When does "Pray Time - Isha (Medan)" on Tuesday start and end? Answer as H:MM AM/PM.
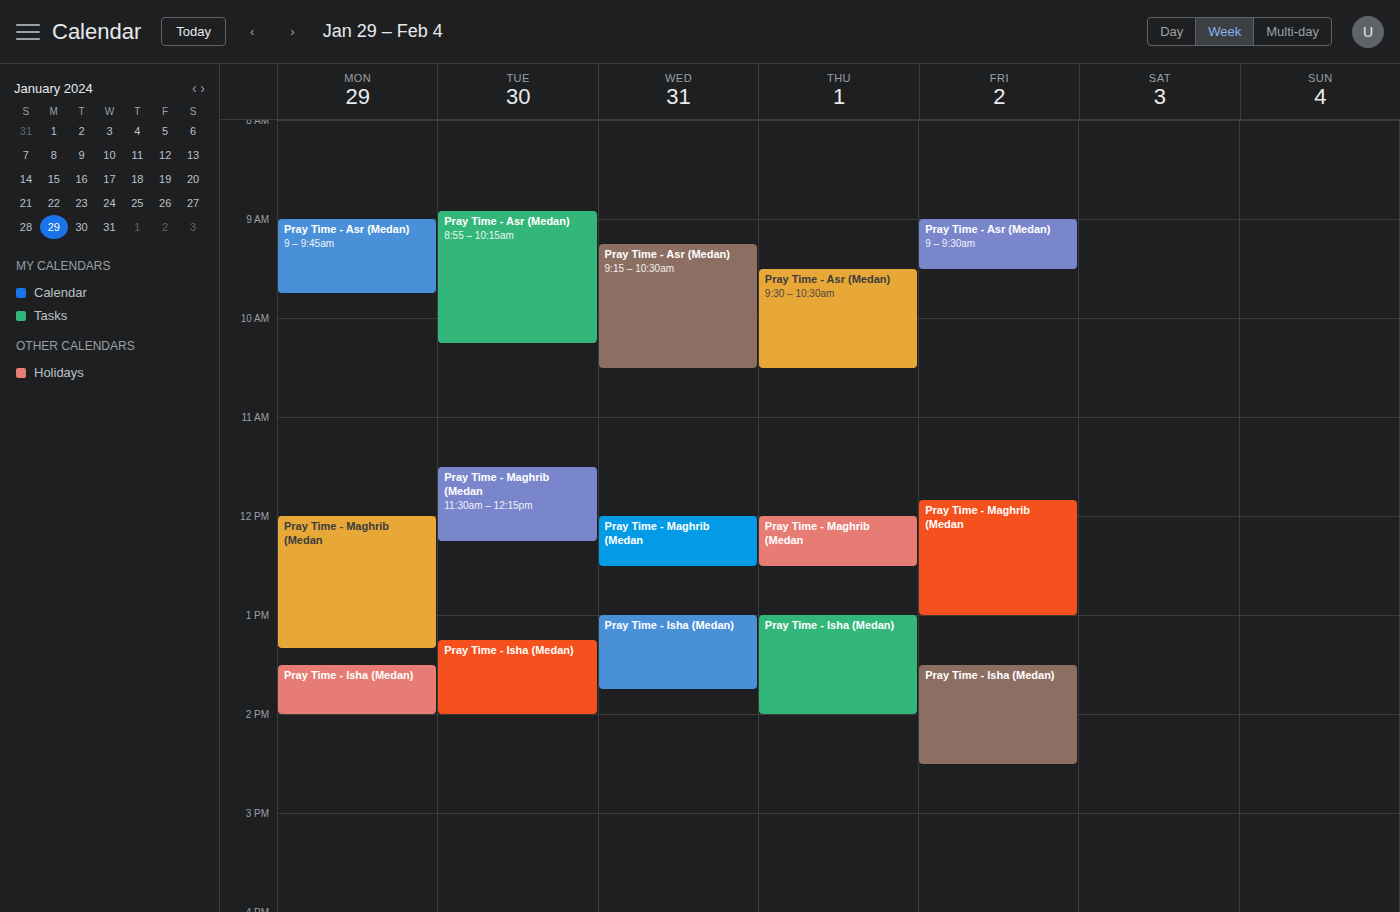
1:15 PM to 2:00 PM